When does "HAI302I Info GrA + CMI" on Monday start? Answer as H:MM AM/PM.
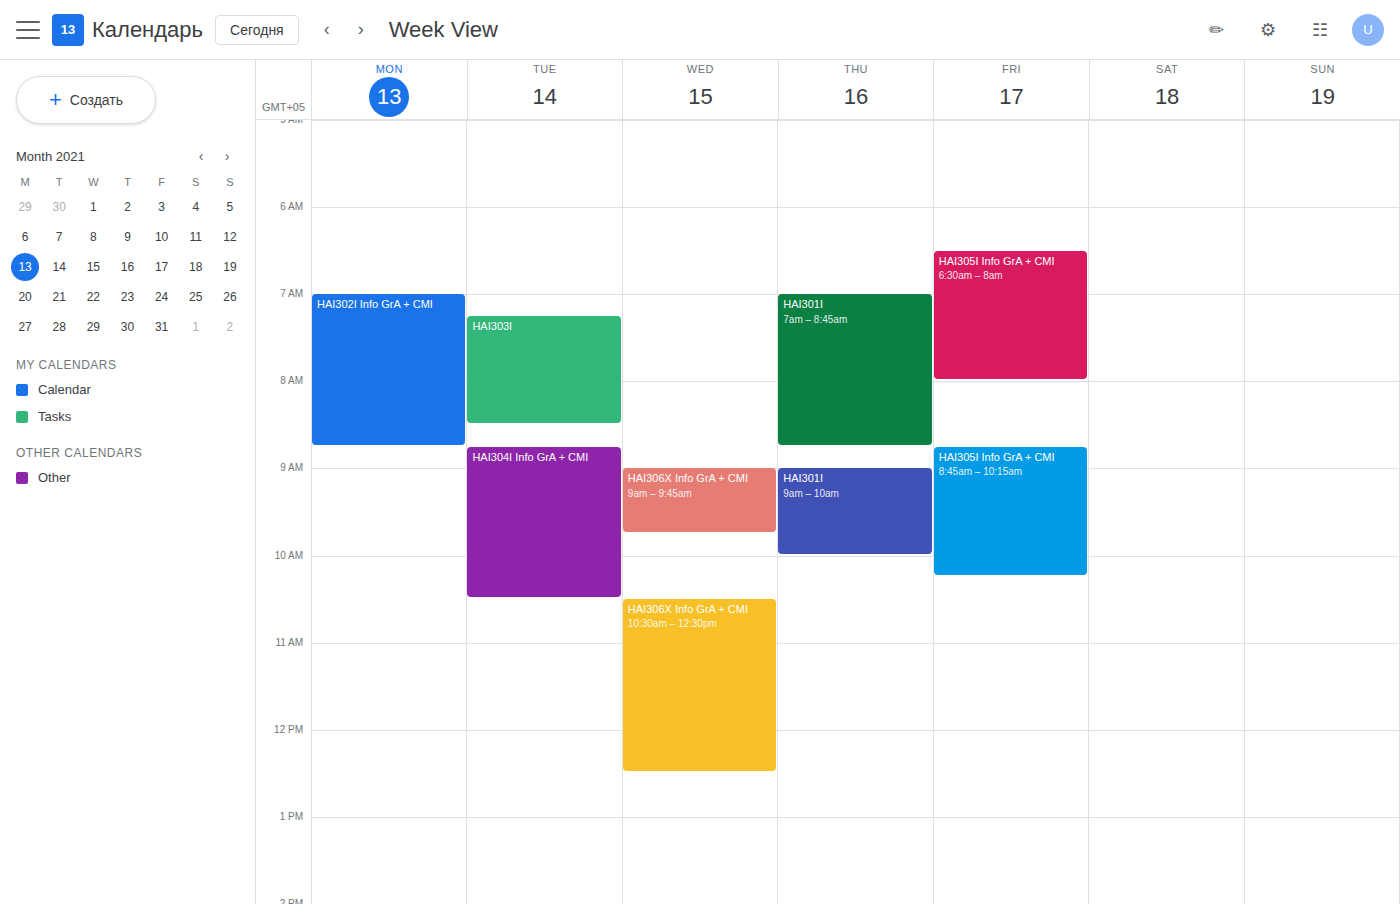
7:00 AM